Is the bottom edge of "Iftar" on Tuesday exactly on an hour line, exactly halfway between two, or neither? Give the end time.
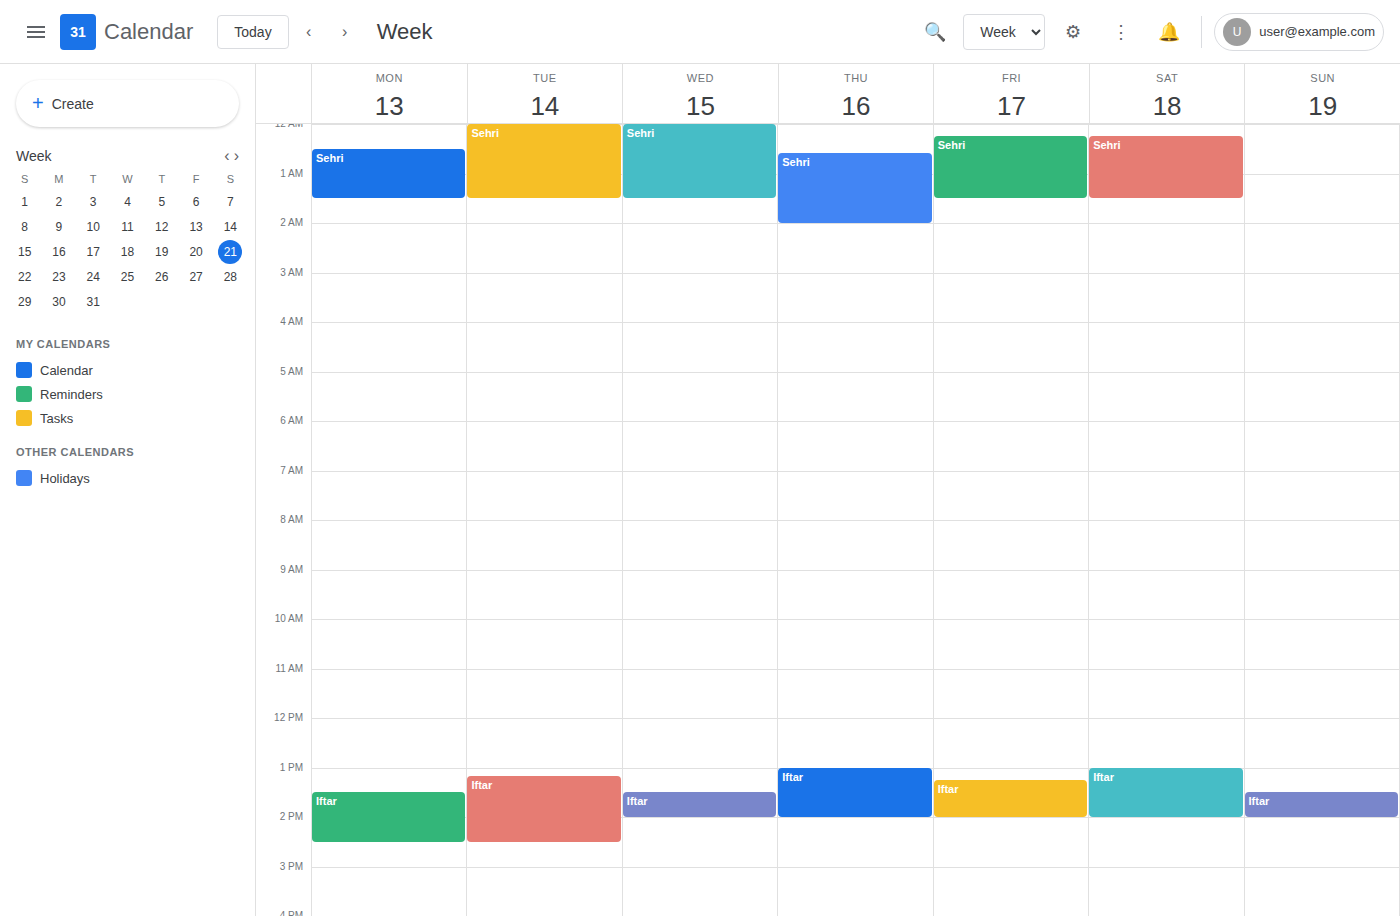
2:30 PM -- halfway between the 2 PM and 3 PM lines.